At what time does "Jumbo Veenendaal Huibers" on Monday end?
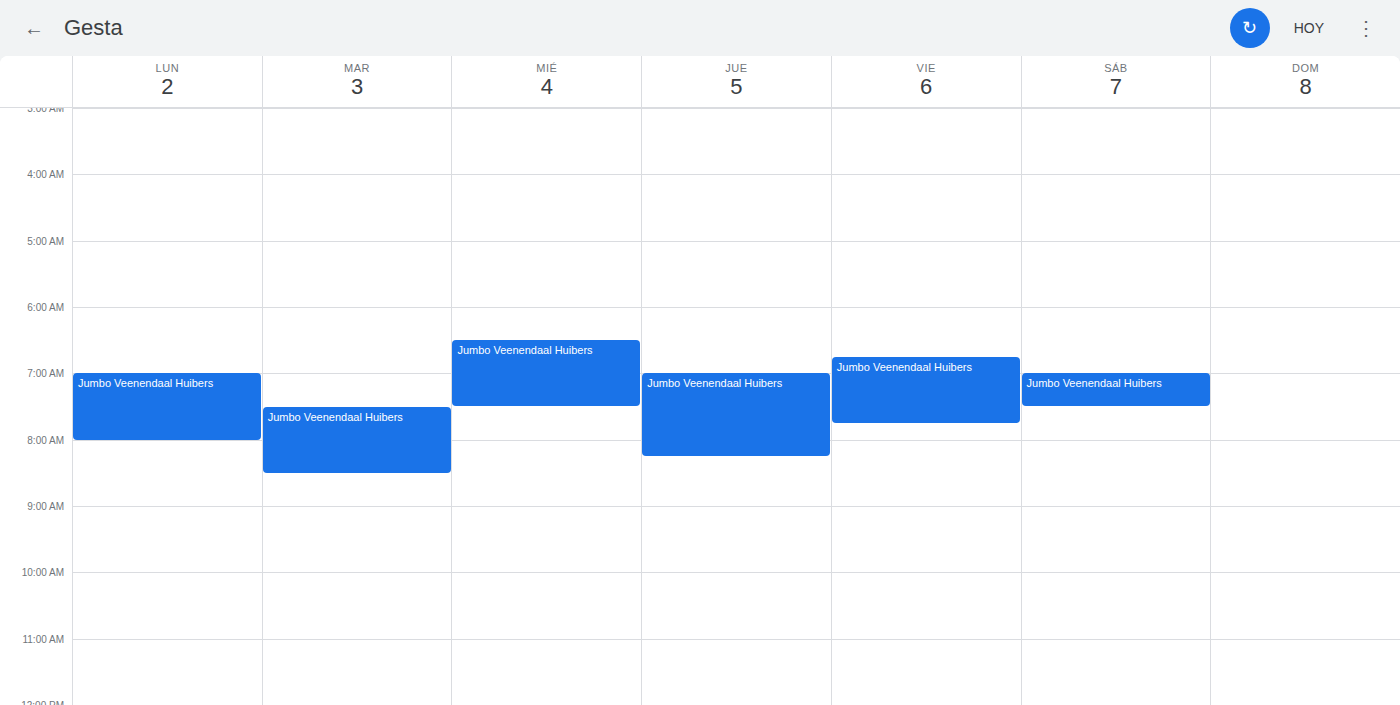
8:00 AM